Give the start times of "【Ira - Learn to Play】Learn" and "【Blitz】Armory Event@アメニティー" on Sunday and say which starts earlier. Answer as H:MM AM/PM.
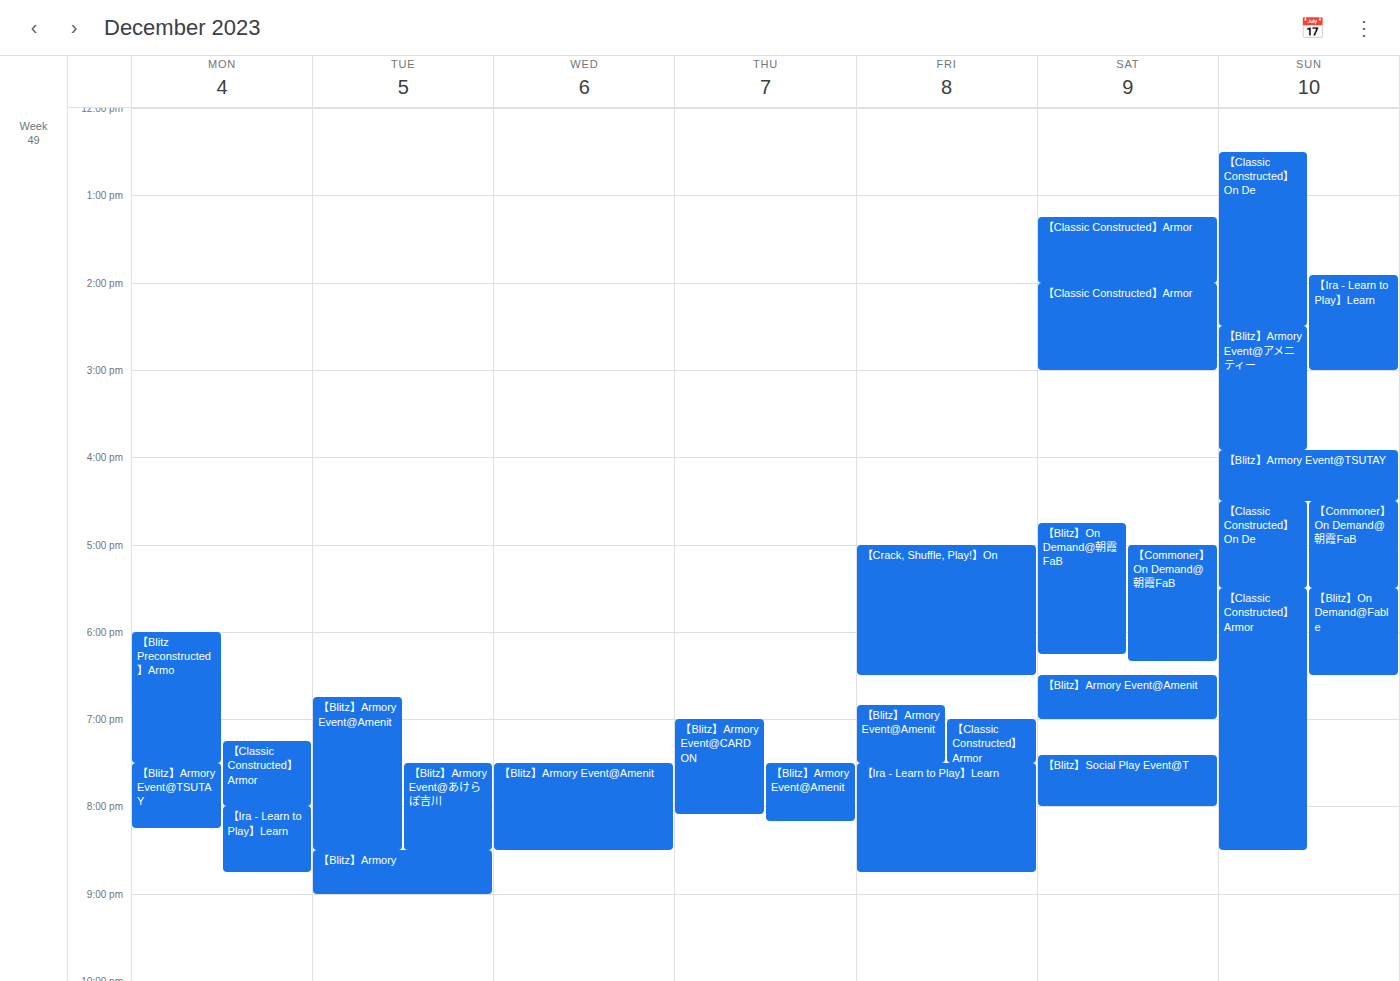
"【Ira - Learn to Play】Learn" 1:55 PM; "【Blitz】Armory Event@アメニティー" 2:30 PM.